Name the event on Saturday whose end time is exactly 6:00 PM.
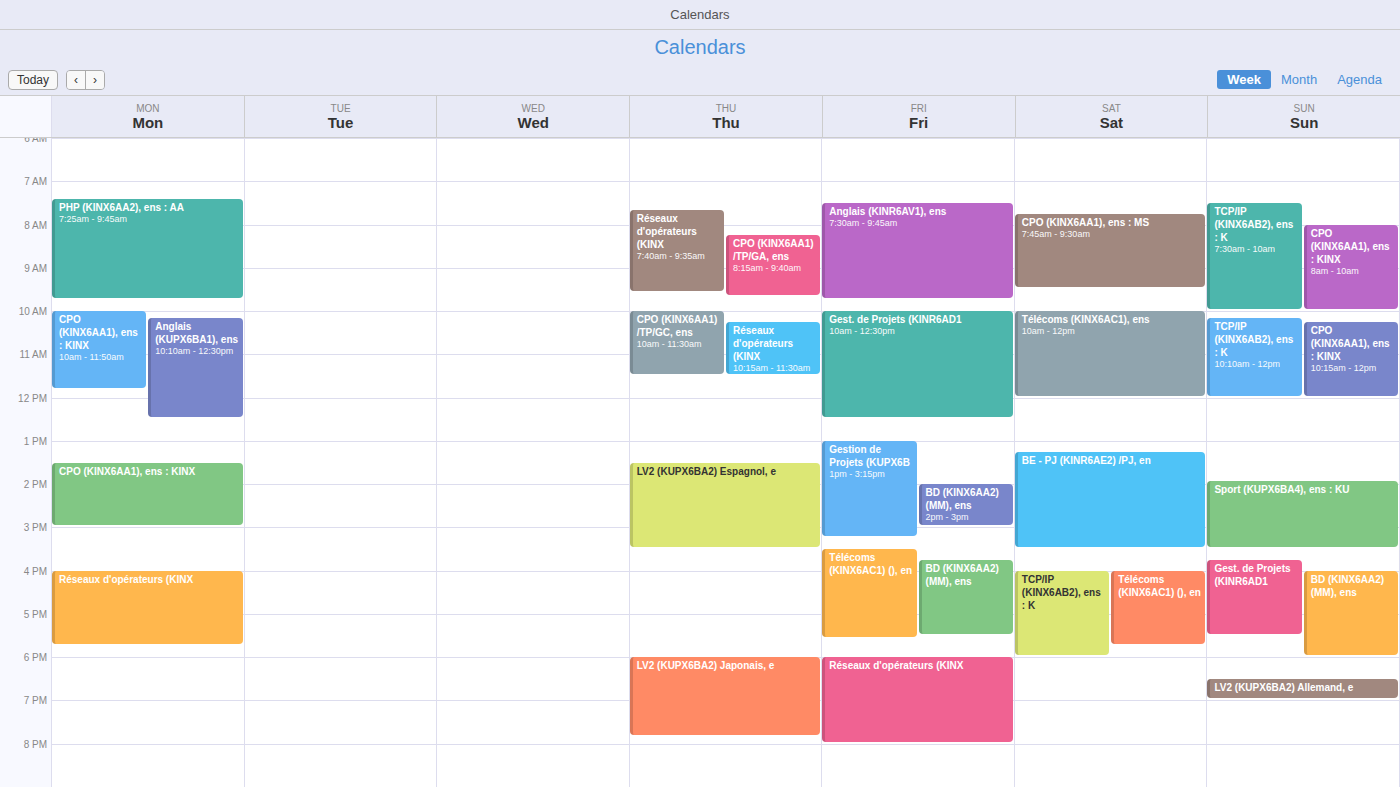
"TCP/IP (KINX6AB2), ens : K"